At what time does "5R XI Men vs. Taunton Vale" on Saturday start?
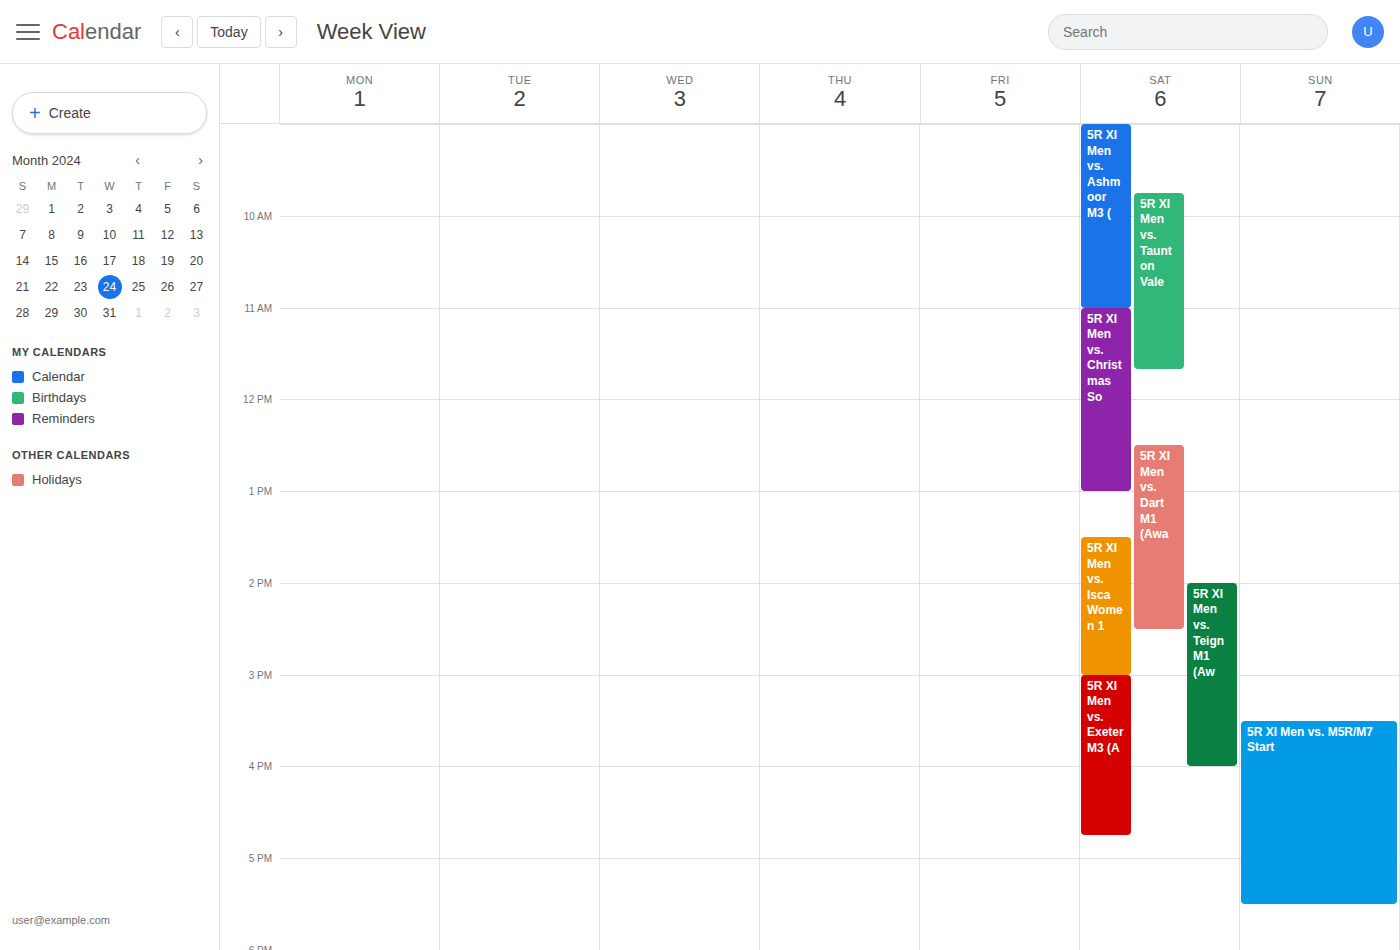
9:45 AM